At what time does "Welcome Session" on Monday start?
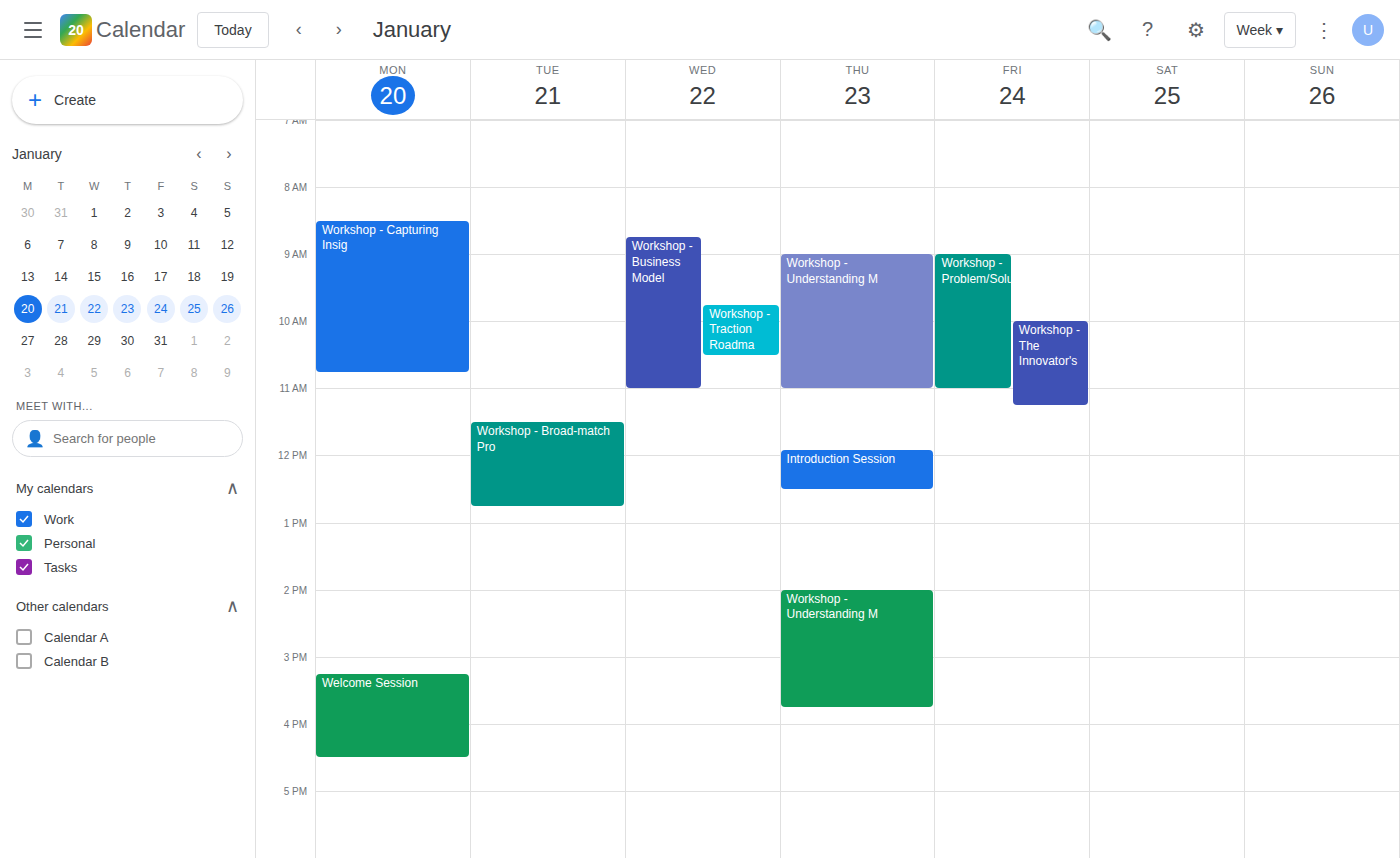
3:15 PM